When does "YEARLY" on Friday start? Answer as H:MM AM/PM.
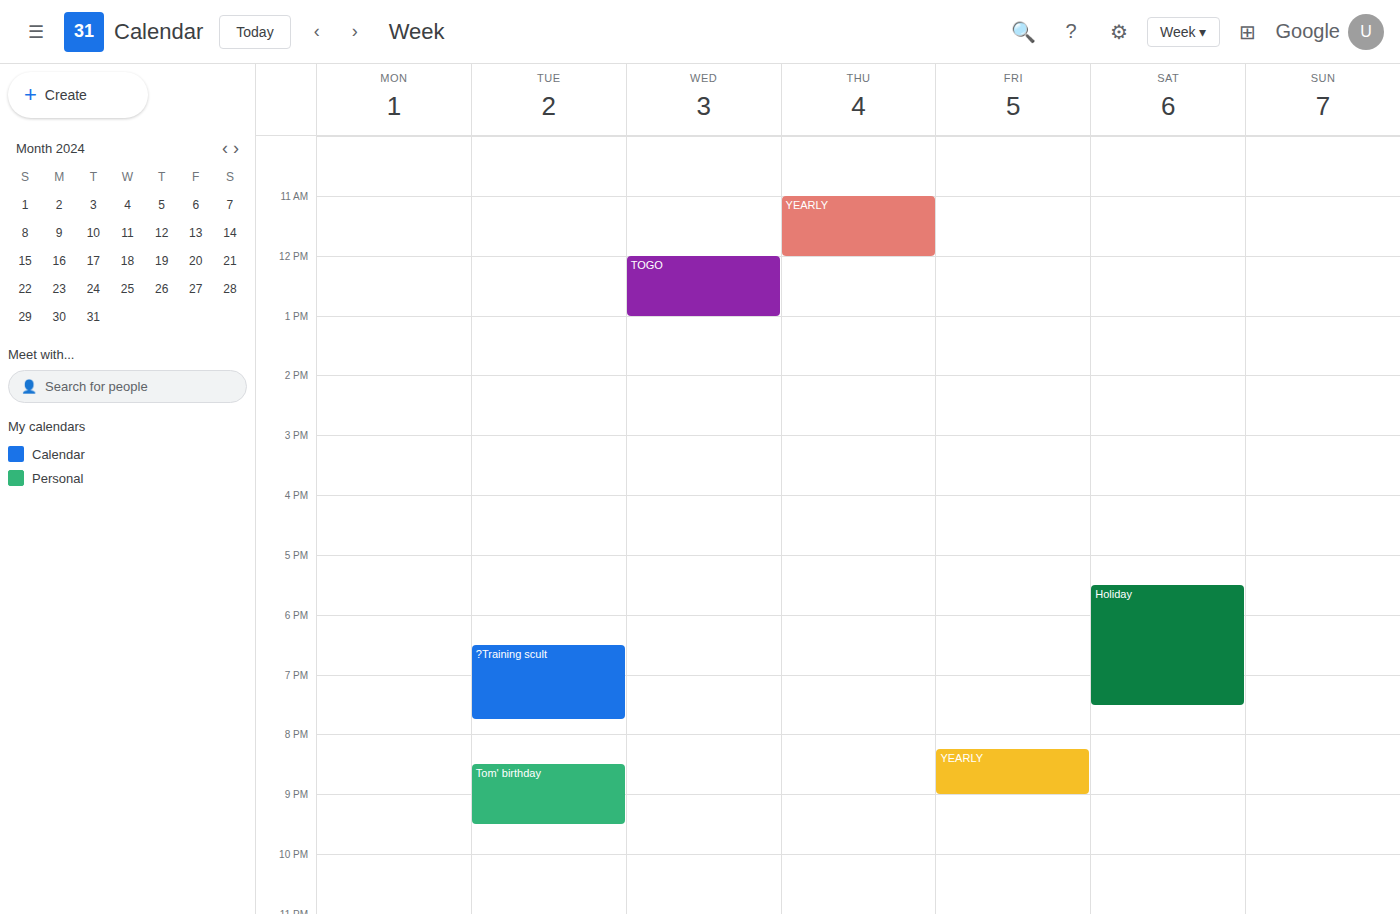
8:15 PM